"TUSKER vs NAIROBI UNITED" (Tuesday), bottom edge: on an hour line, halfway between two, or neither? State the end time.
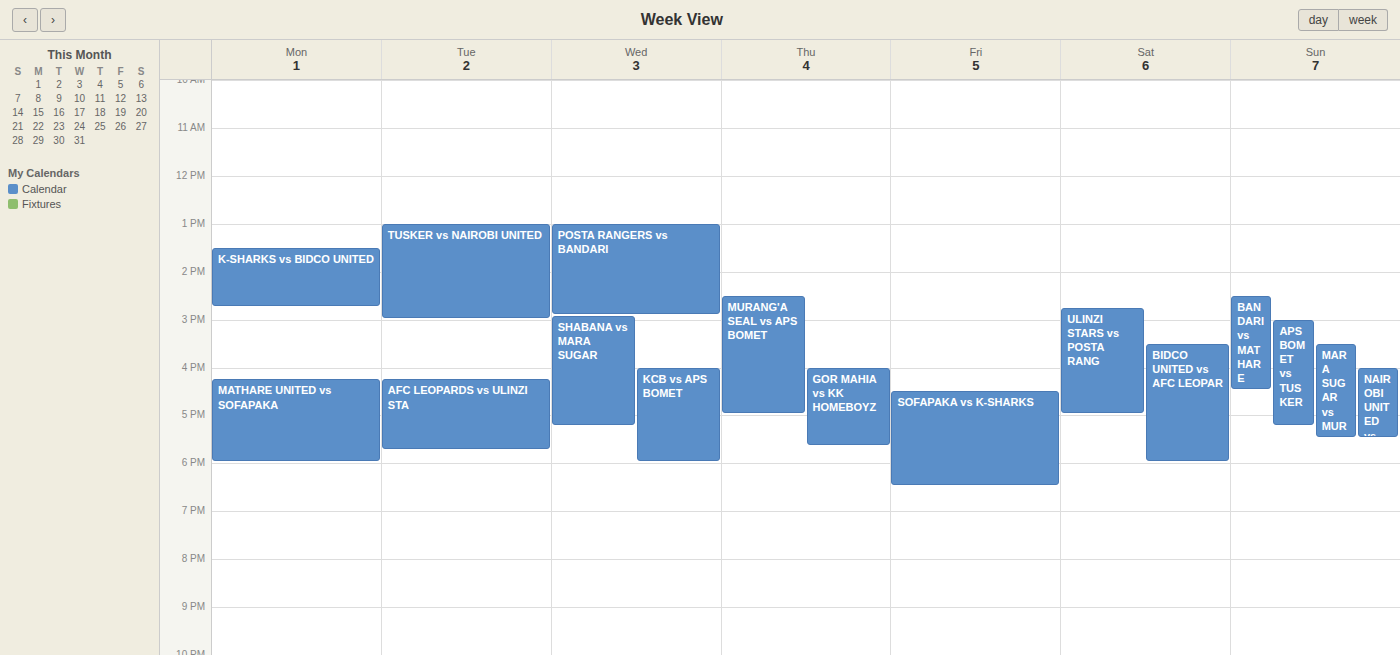
3:00 PM -- exactly on the 3 PM line.